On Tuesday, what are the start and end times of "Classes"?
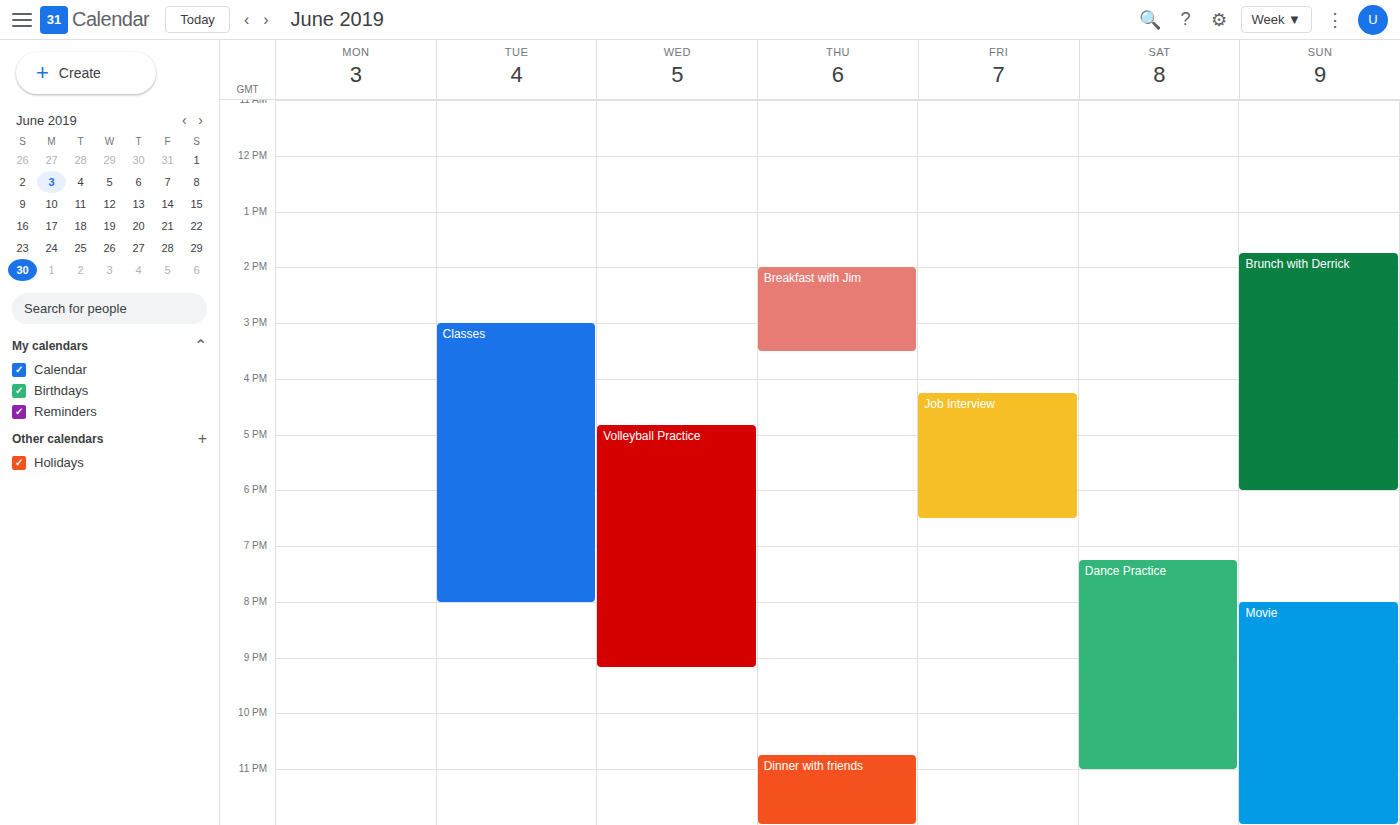
3:00 PM to 8:00 PM